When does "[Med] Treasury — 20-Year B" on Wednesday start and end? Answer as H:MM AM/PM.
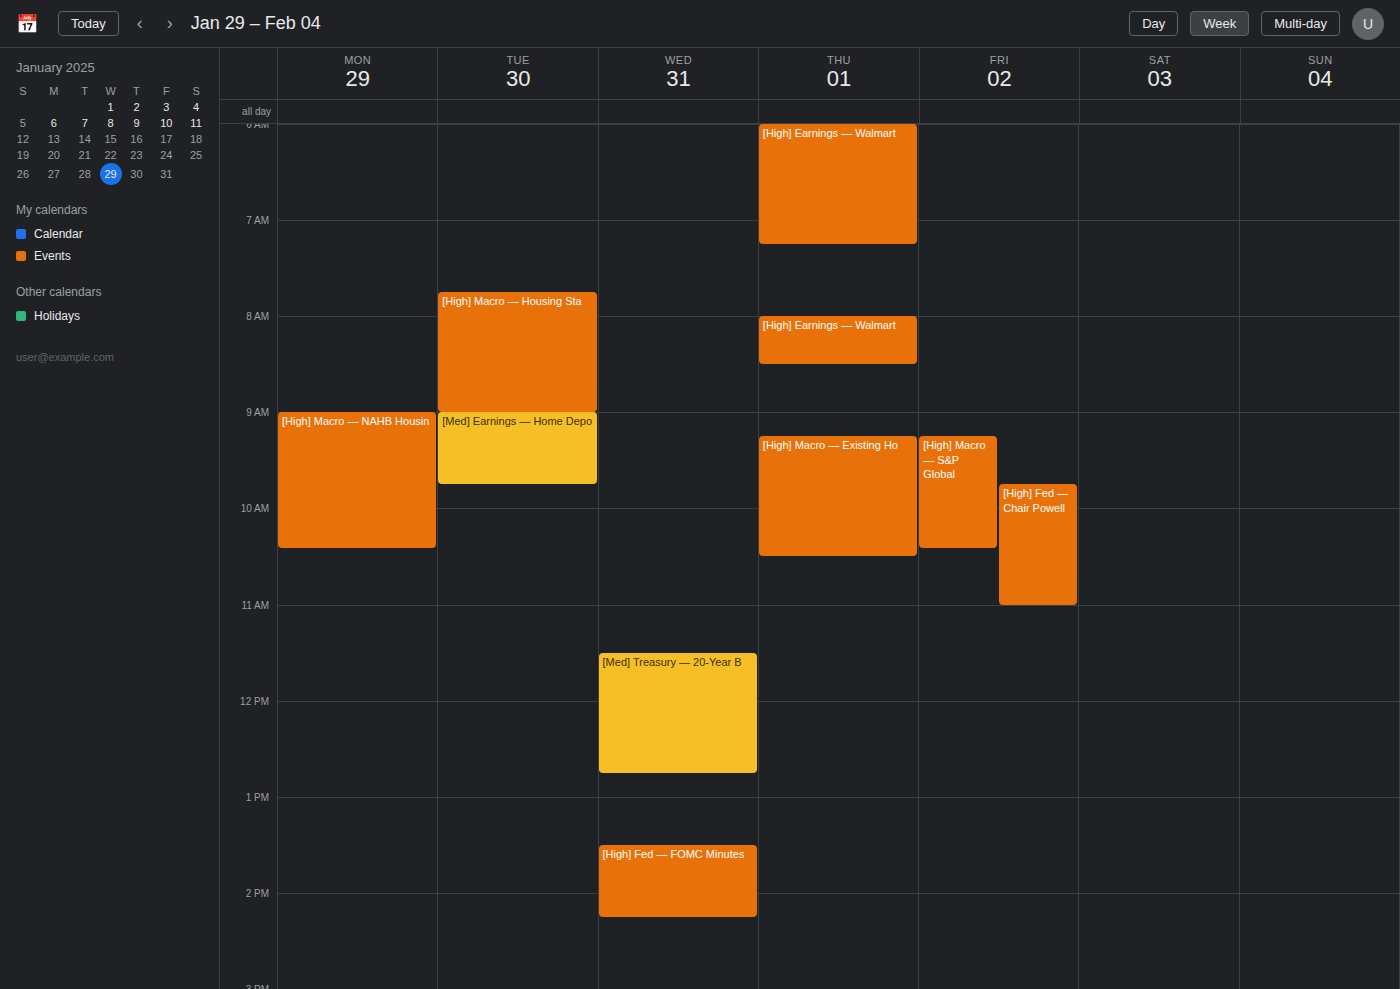
11:30 AM to 12:45 PM